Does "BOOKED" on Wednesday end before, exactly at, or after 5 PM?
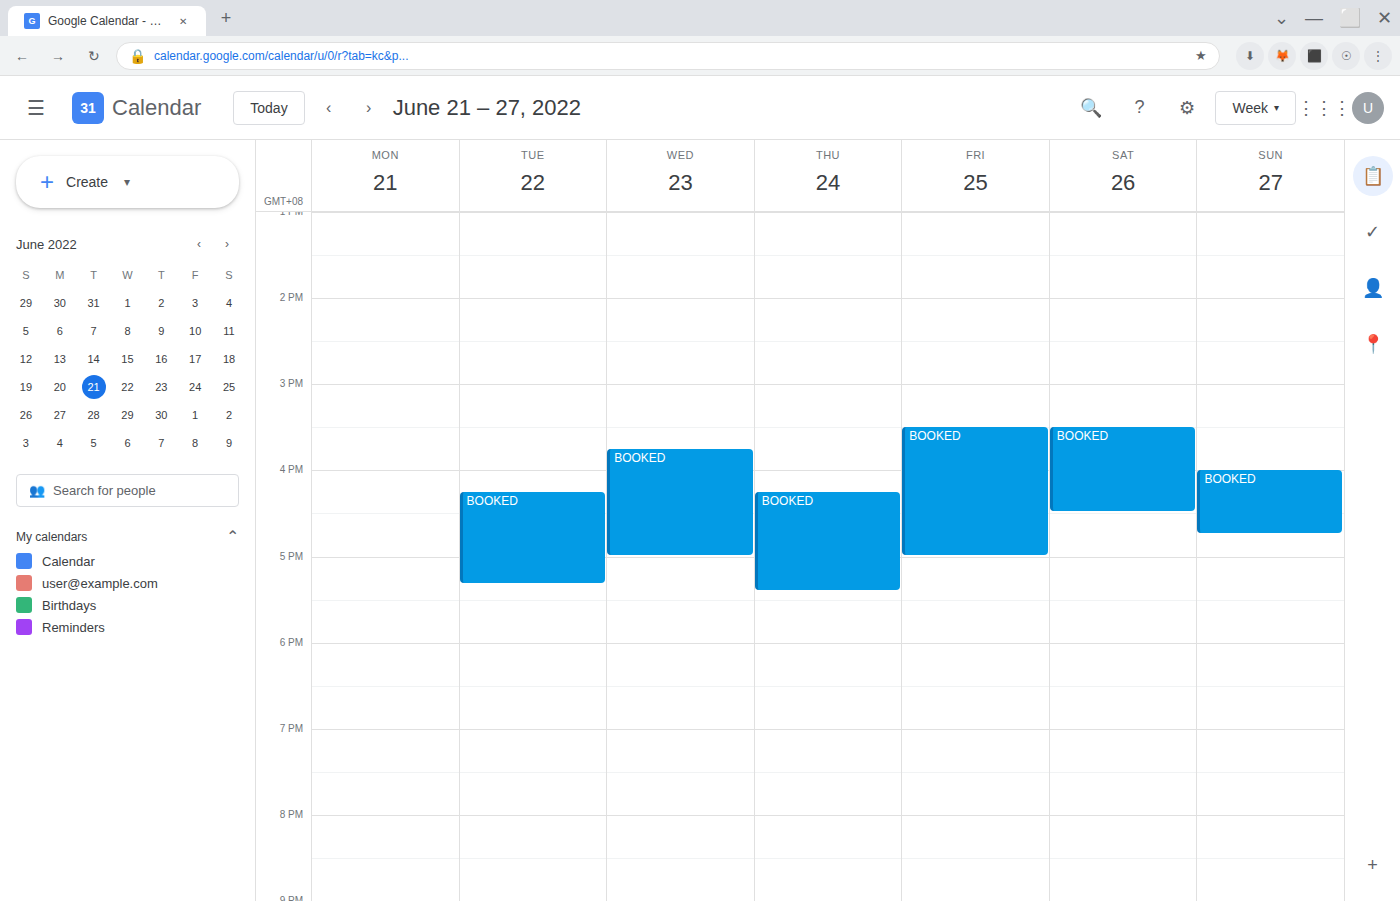
5:00 PM -- exactly at 5 PM, on the 5 PM line.